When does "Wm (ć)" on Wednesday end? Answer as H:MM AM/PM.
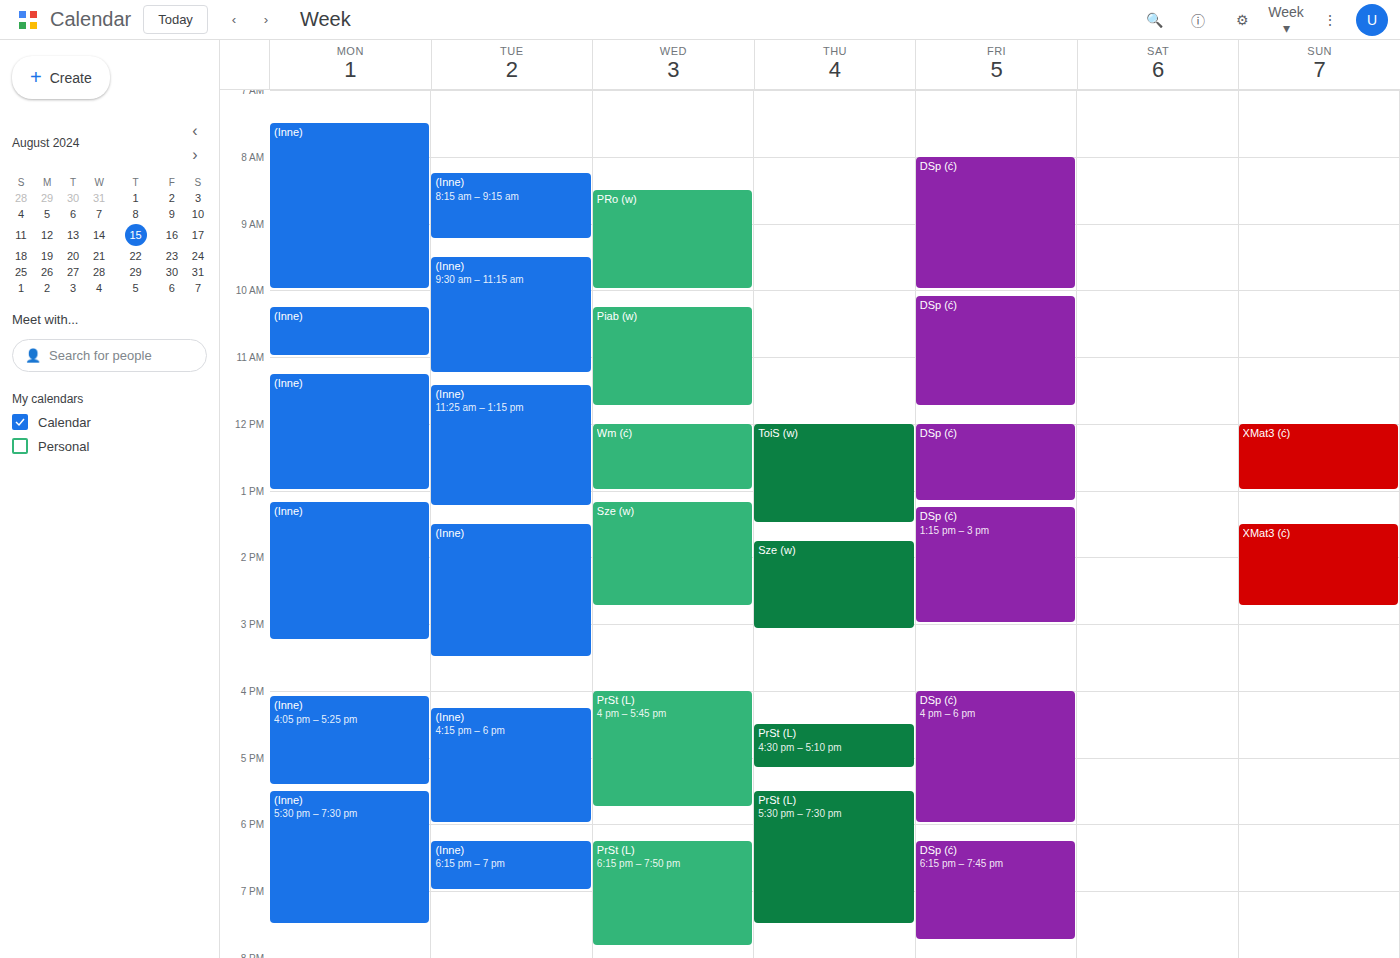
1:00 PM